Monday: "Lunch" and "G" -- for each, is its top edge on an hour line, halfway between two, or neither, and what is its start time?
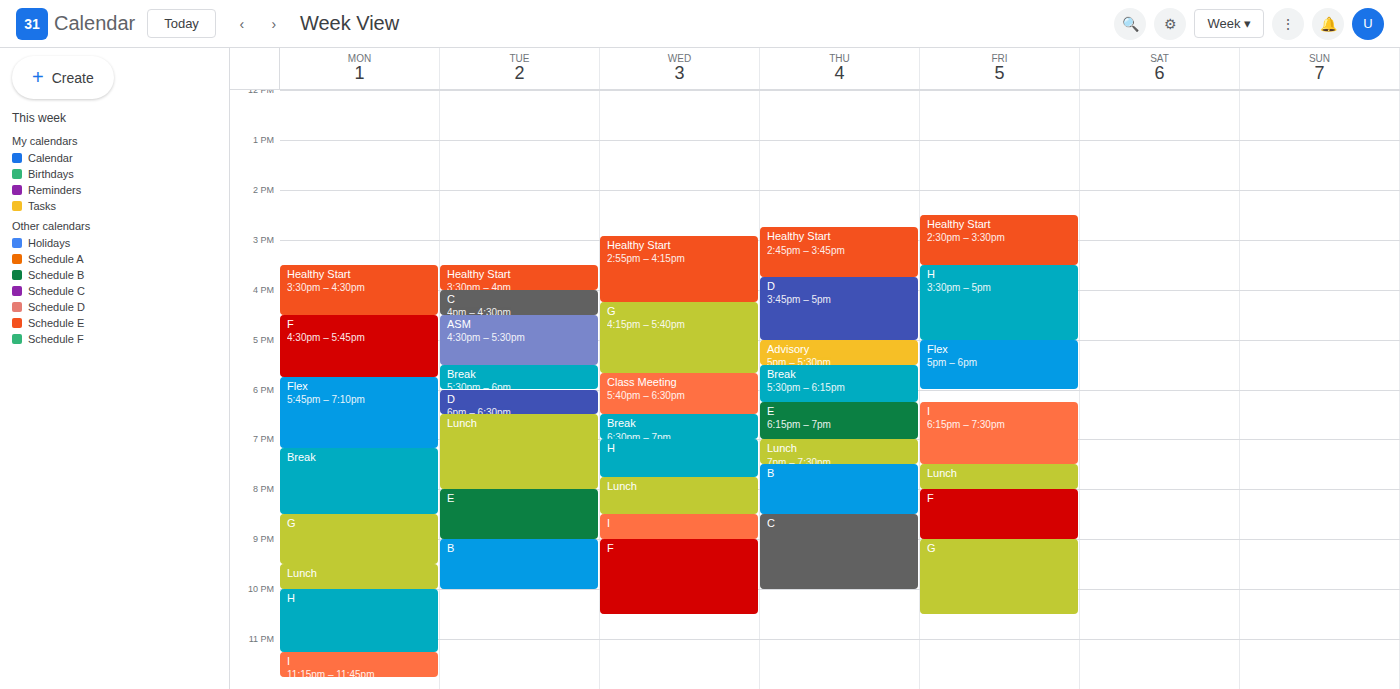
"Lunch": 9:30 PM, halfway between the 9 PM and 10 PM lines. "G": 8:30 PM, halfway between the 8 PM and 9 PM lines.